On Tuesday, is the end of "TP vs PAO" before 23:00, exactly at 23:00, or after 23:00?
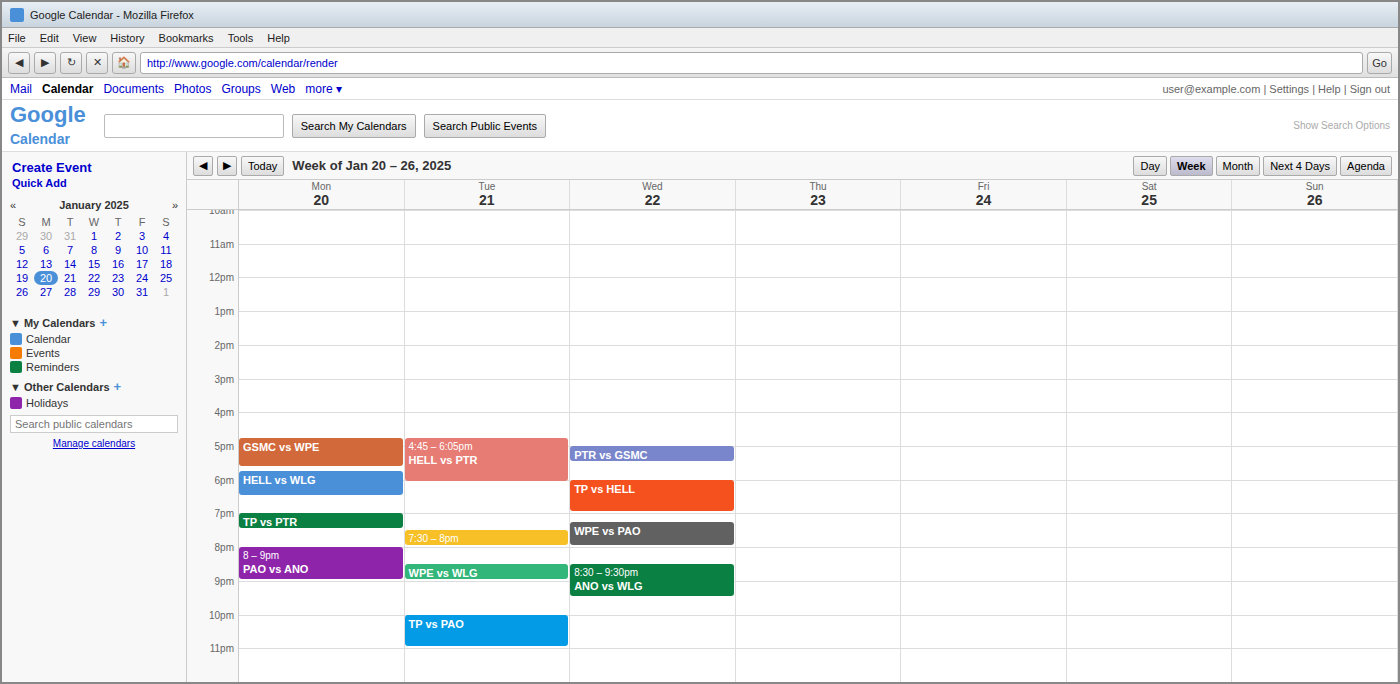
23:00 -- exactly at 23:00, on the 23:00 line.